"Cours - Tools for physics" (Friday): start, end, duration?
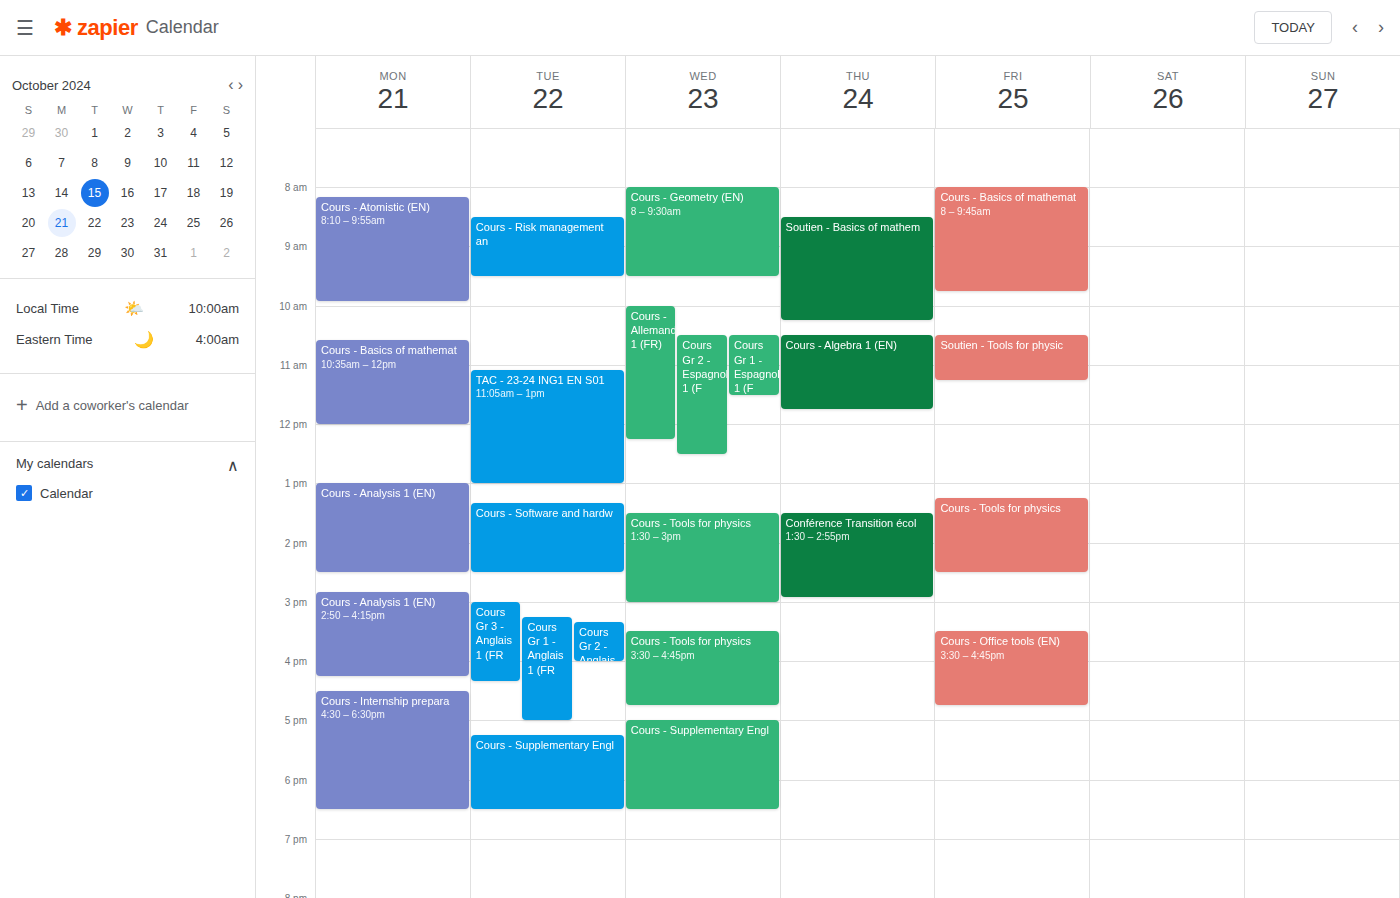
1:15 PM to 2:30 PM, 1 hour 15 minutes